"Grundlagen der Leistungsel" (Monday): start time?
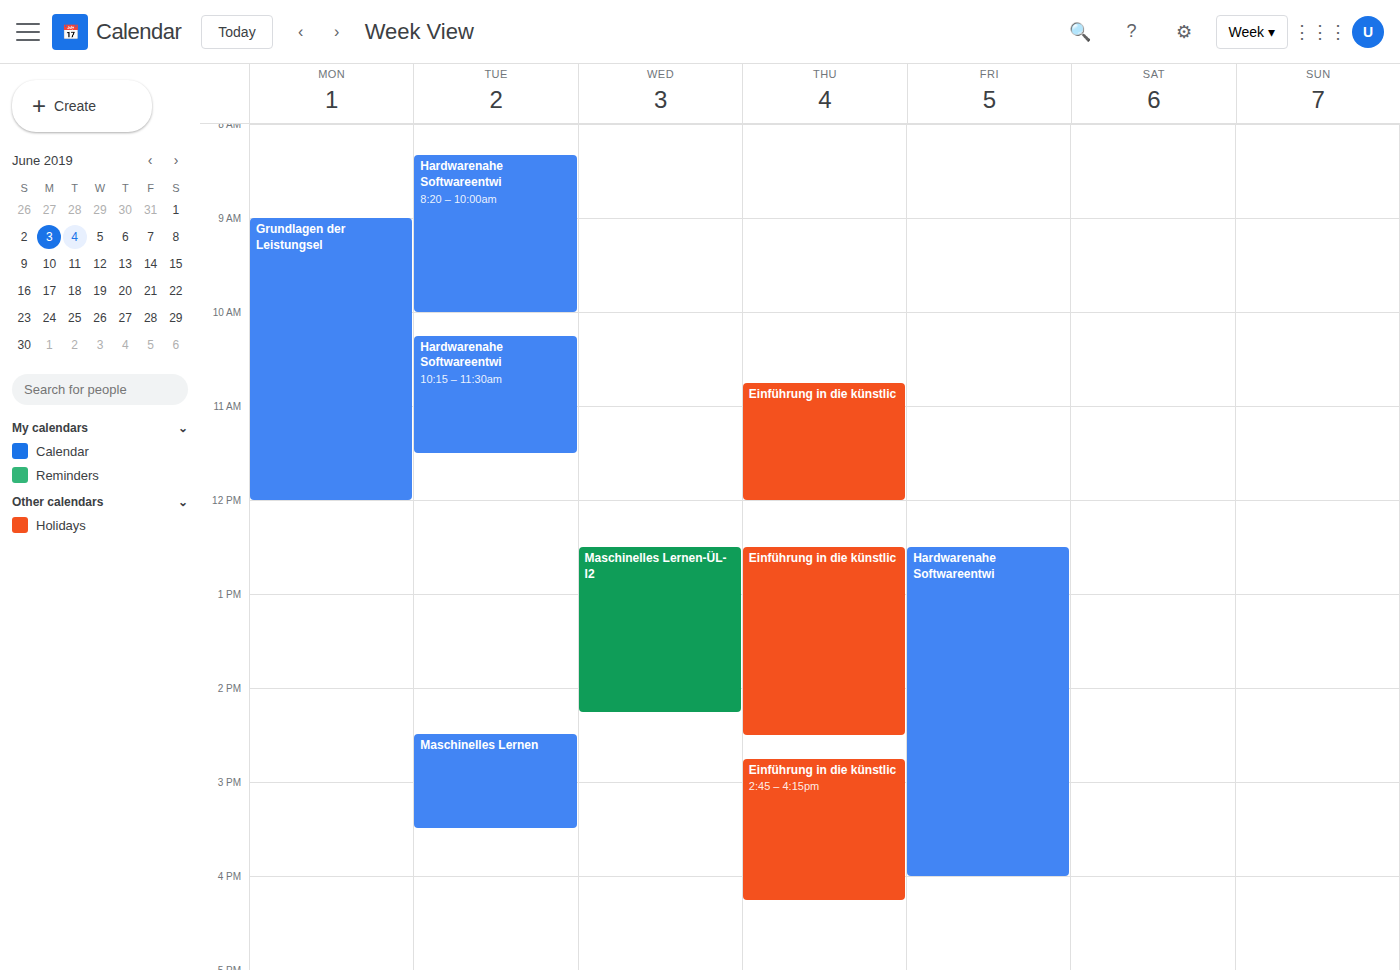
9:00 AM